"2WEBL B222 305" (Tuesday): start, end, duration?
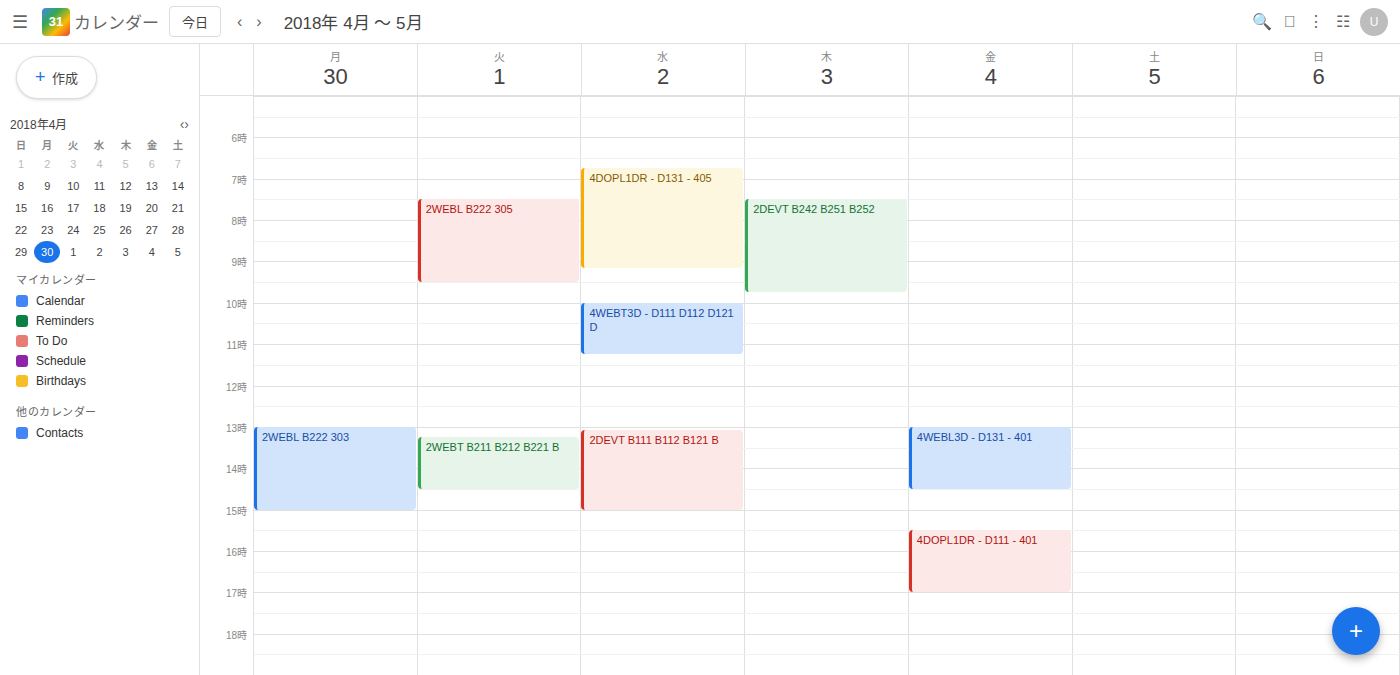
7:30 AM to 9:30 AM, 2 hours